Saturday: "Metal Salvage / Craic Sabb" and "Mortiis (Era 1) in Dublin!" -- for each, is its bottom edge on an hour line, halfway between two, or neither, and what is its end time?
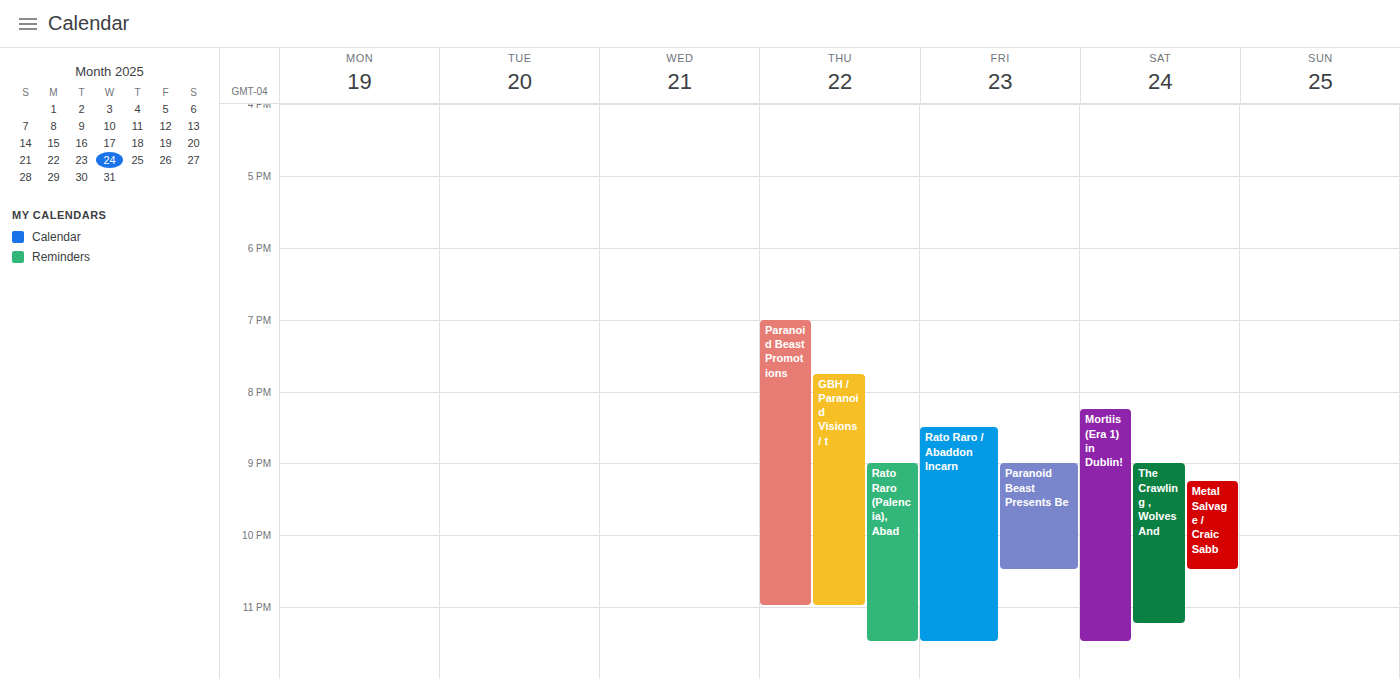
"Metal Salvage / Craic Sabb": 10:30 PM, halfway between the 10 PM and 11 PM lines. "Mortiis (Era 1) in Dublin!": 11:30 PM, halfway between the 11 PM and 12 AM lines.